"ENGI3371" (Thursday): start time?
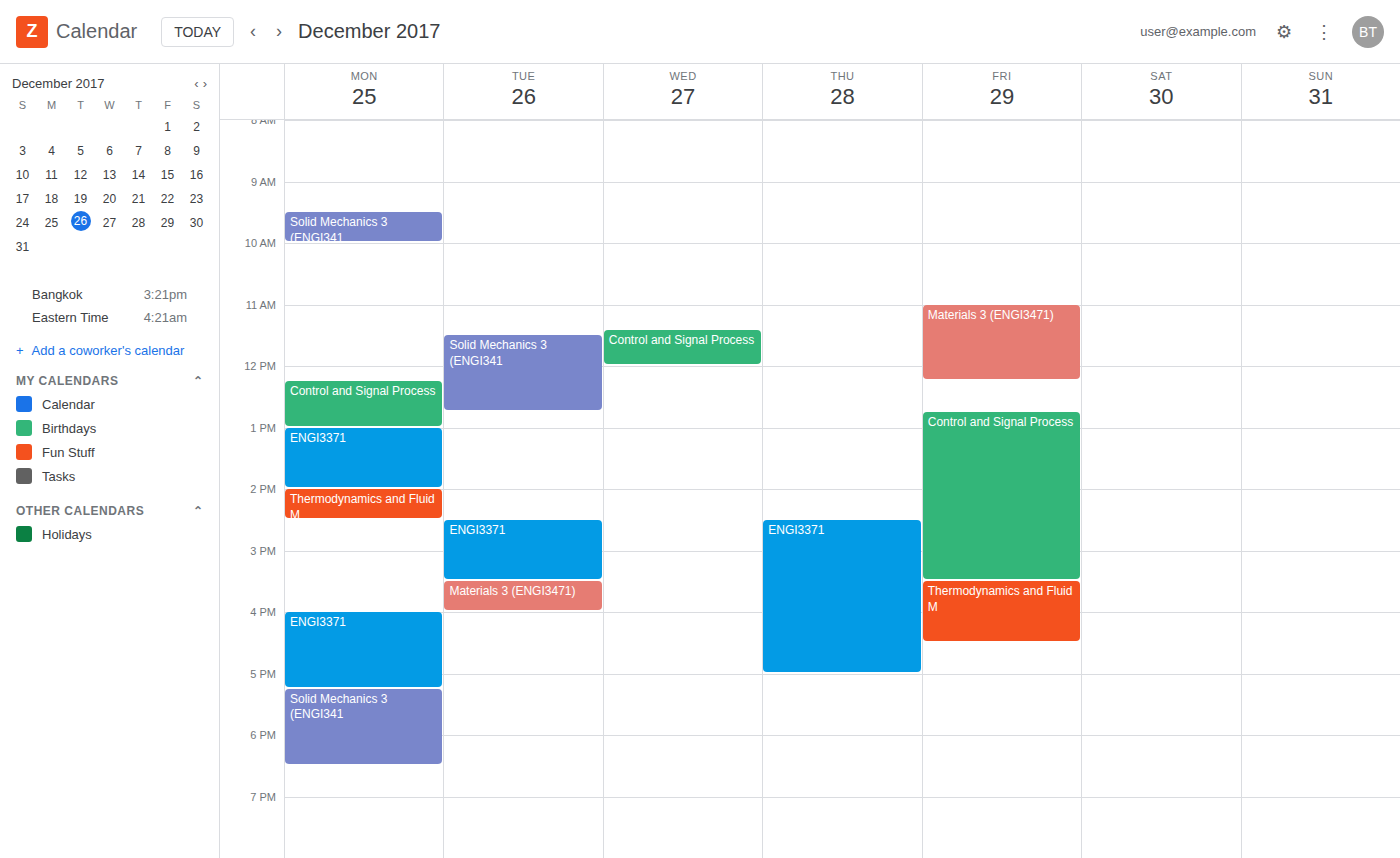
2:30 PM